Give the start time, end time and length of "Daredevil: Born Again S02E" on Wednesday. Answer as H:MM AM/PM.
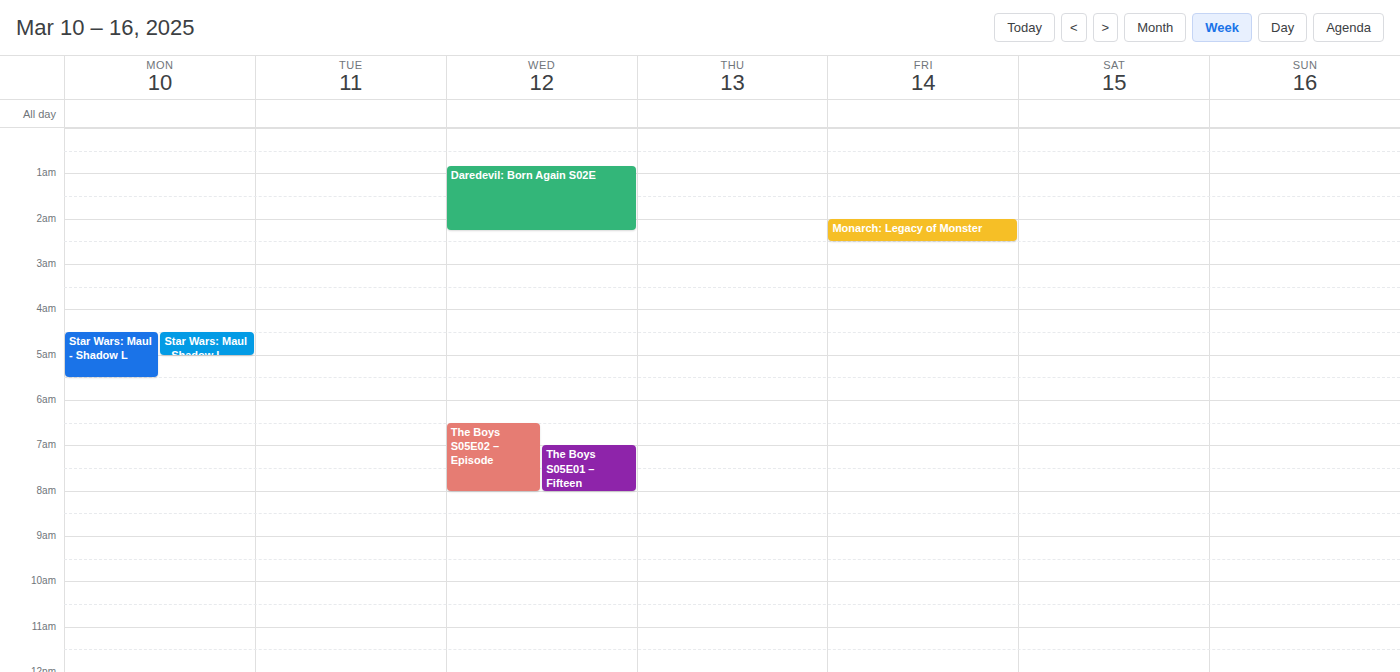
12:50 AM to 2:15 AM, 1 hour 25 minutes